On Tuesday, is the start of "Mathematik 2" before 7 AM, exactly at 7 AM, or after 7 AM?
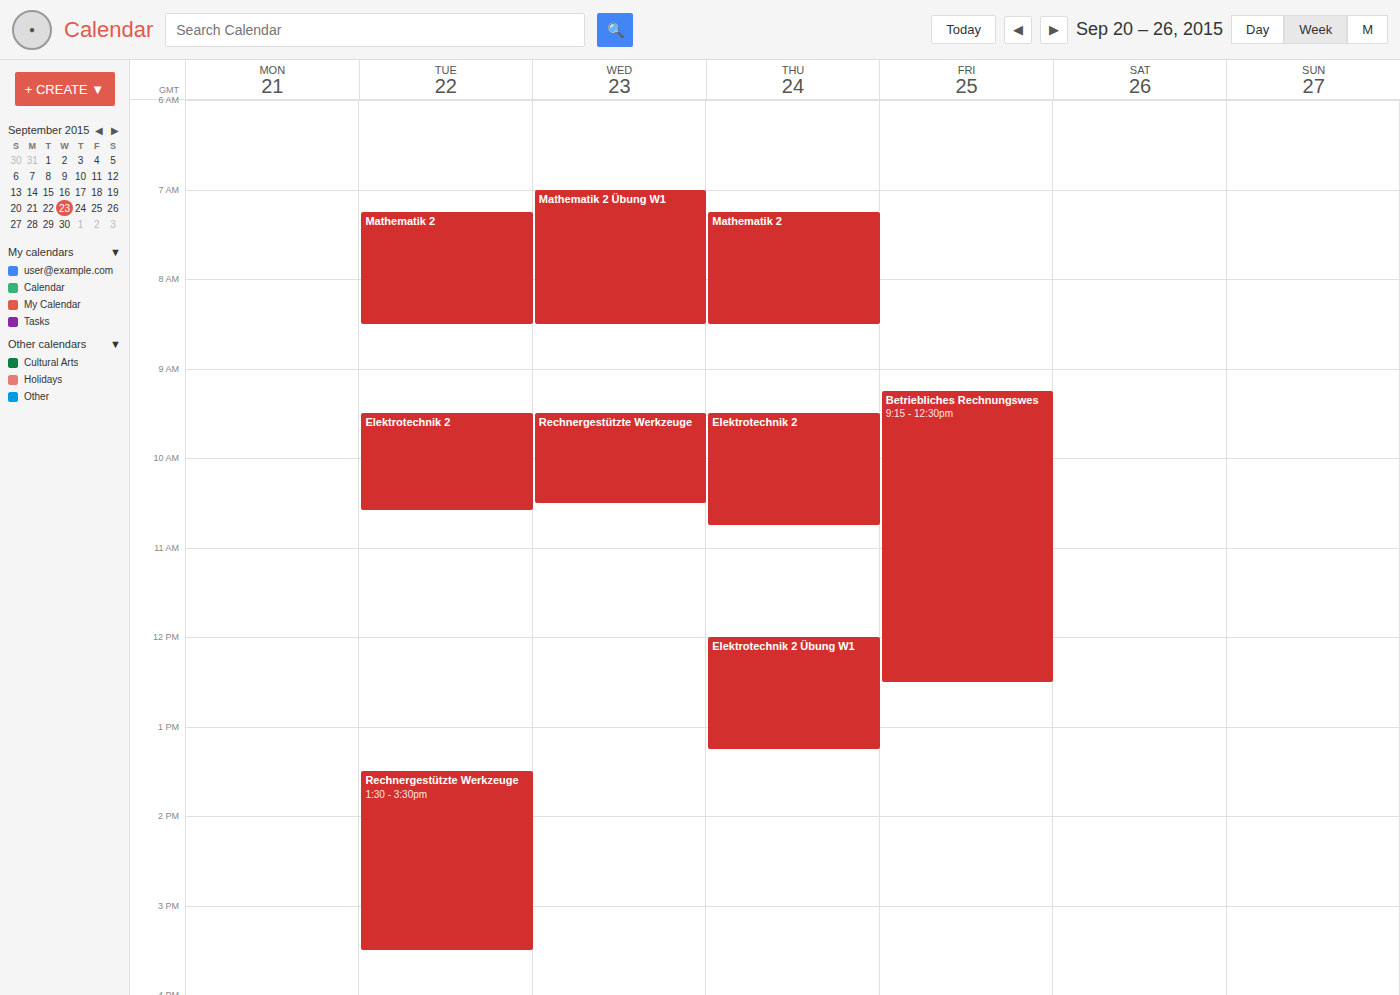
7:15 AM -- after 7 AM, 15 minutes below the 7 AM line.